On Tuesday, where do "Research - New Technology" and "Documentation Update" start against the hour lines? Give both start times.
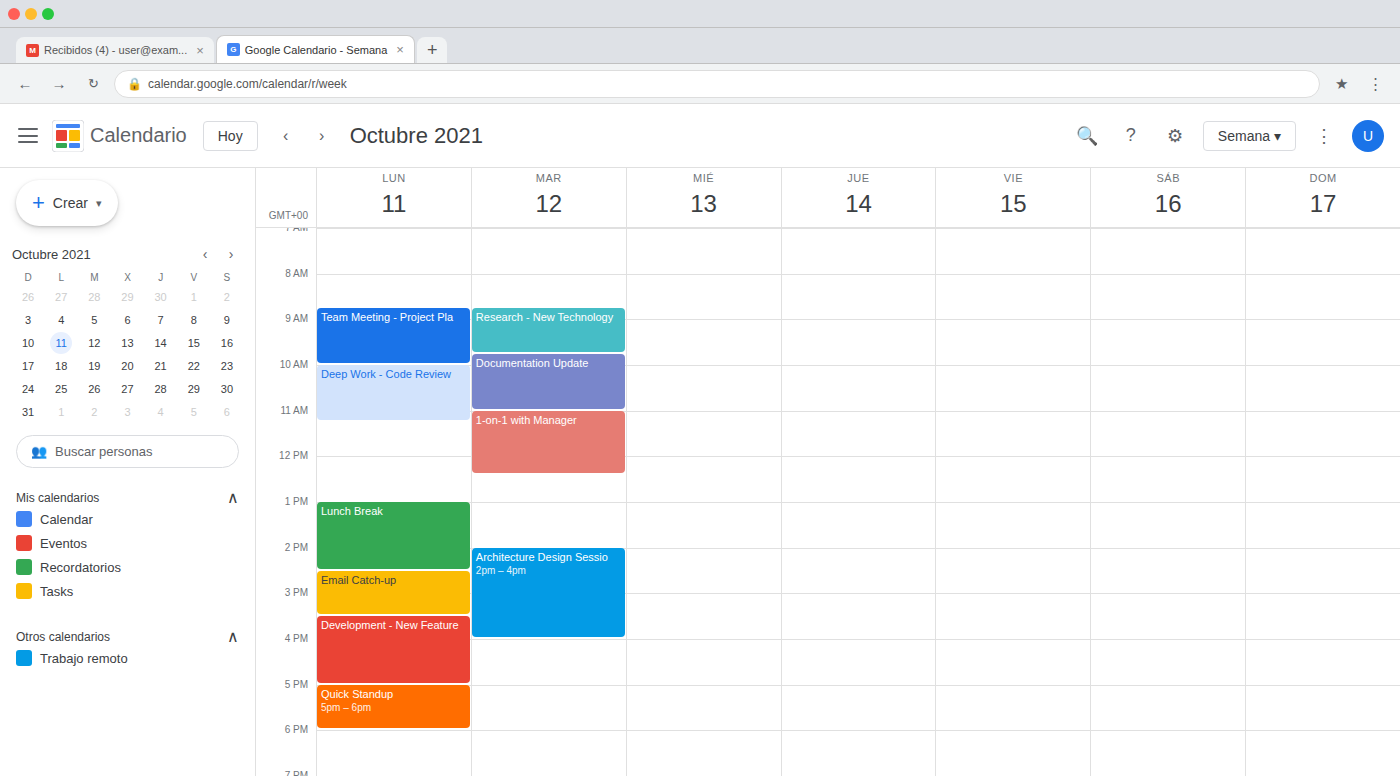
"Research - New Technology": 08:45, neither: three quarters of the way from the 08:00 line to the 09:00 line. "Documentation Update": 09:45, neither: three quarters of the way from the 09:00 line to the 10:00 line.